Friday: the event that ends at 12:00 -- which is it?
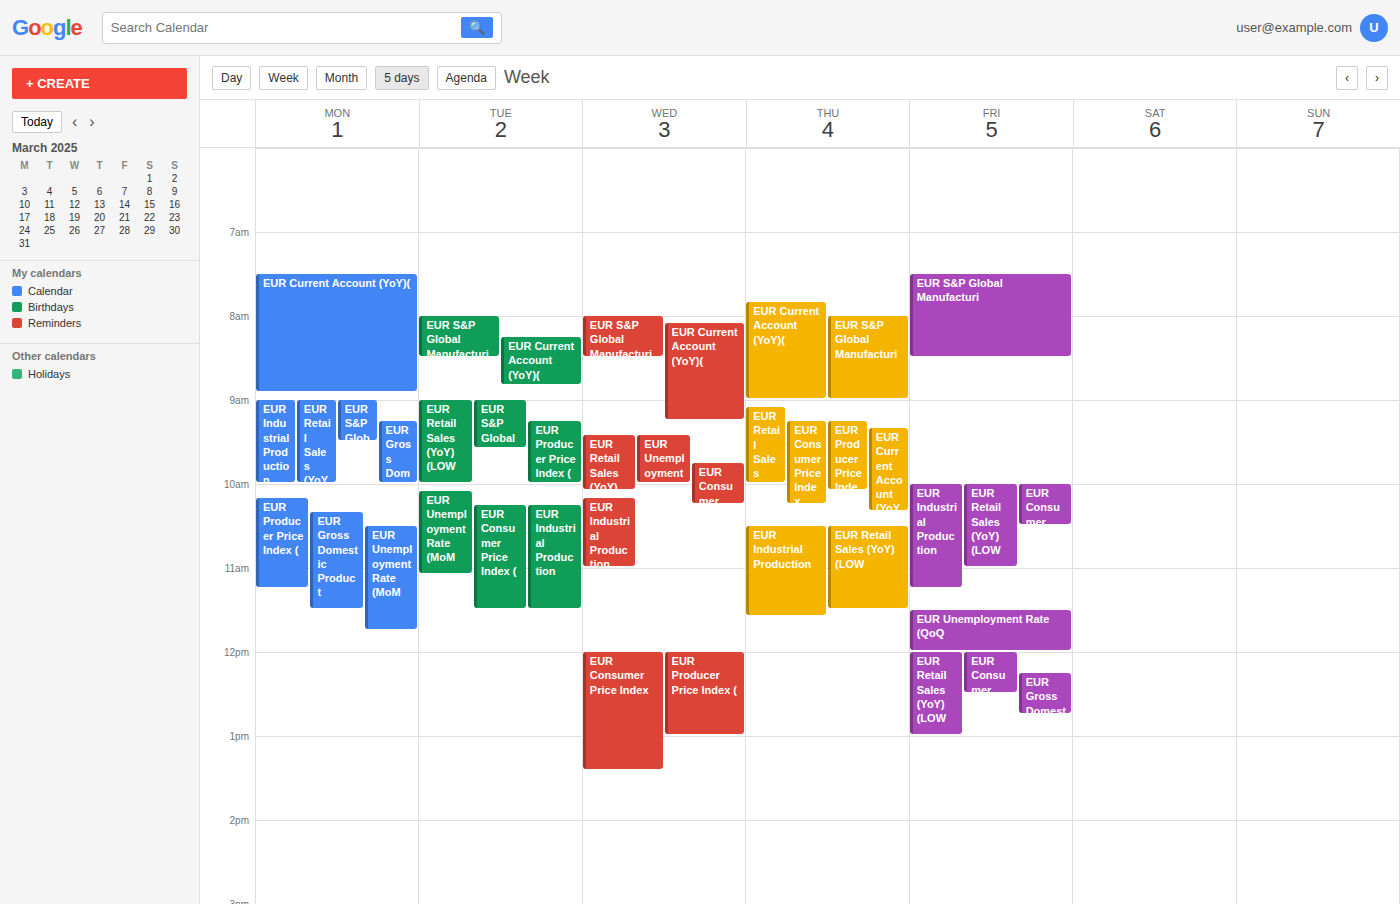
"EUR Unemployment Rate (QoQ"